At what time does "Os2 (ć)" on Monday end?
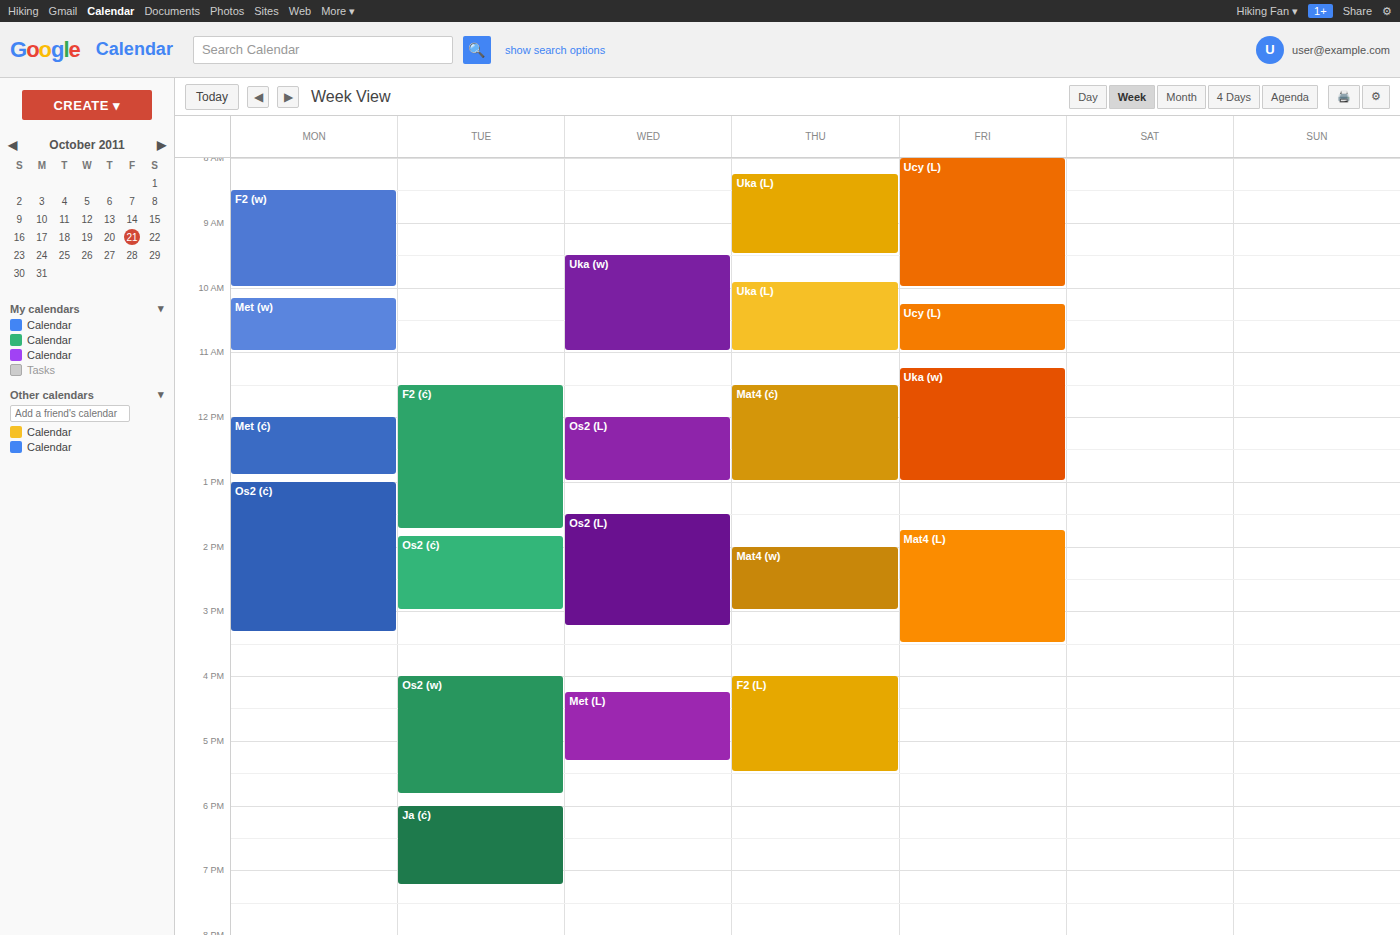
3:20 PM